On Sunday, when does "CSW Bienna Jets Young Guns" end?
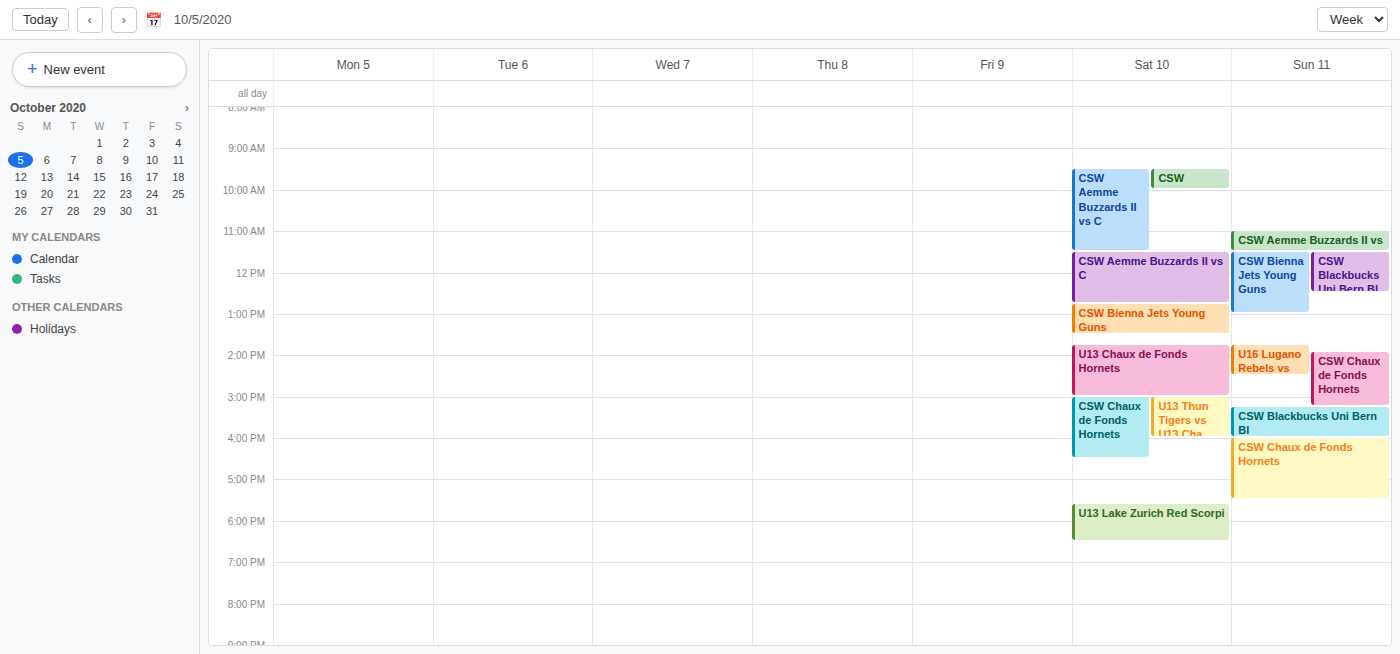
1:00 PM